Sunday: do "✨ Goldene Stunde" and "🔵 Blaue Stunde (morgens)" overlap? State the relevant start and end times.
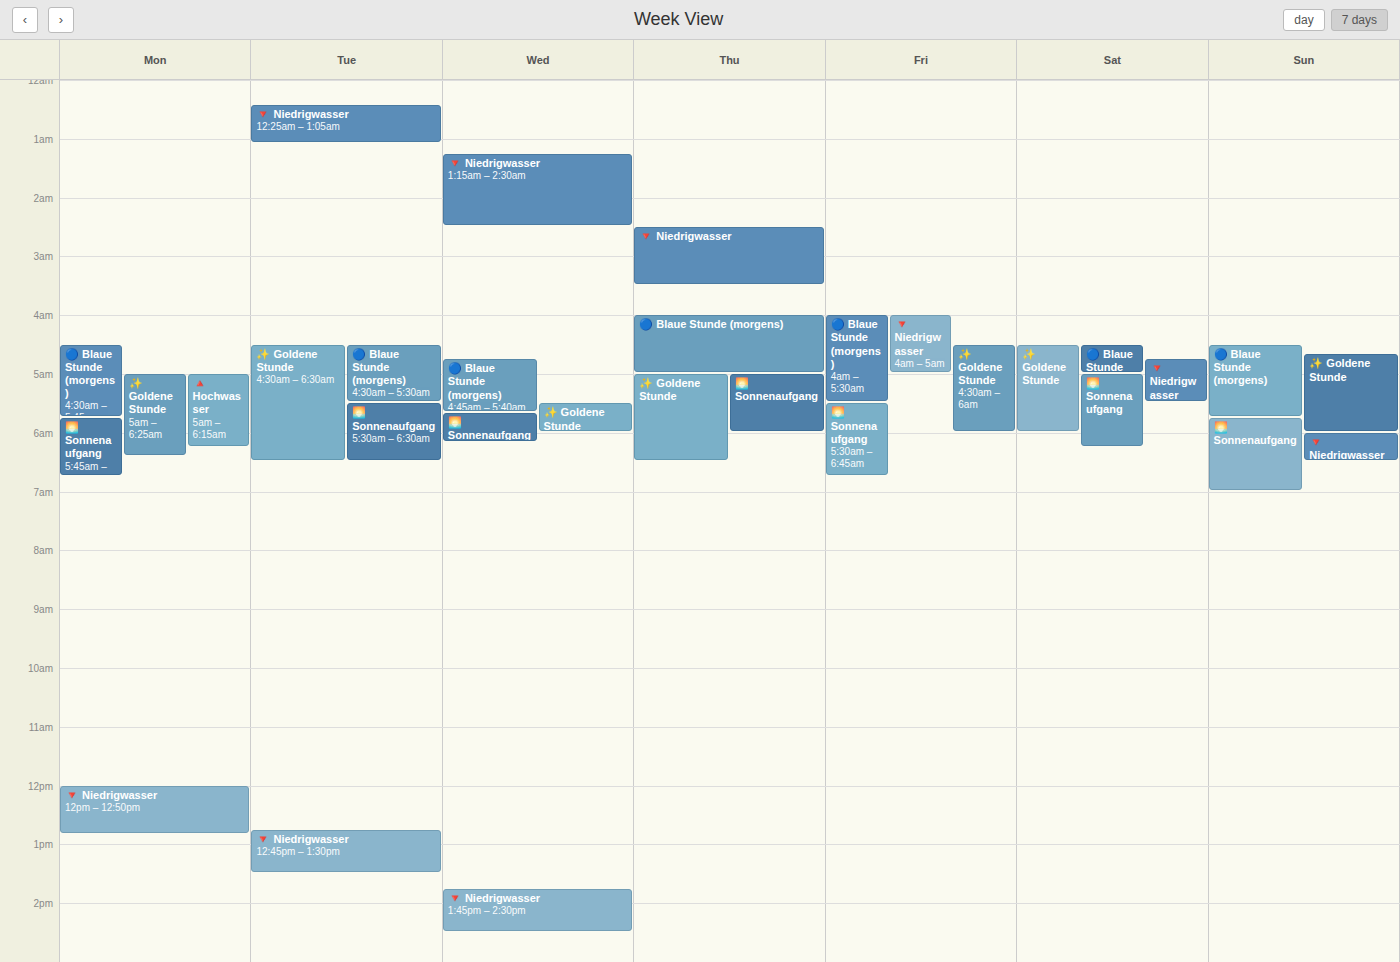
"✨ Goldene Stunde" starts at 4:40 AM, before "🔵 Blaue Stunde (morgens)" ends at 5:45 AM -- they overlap.